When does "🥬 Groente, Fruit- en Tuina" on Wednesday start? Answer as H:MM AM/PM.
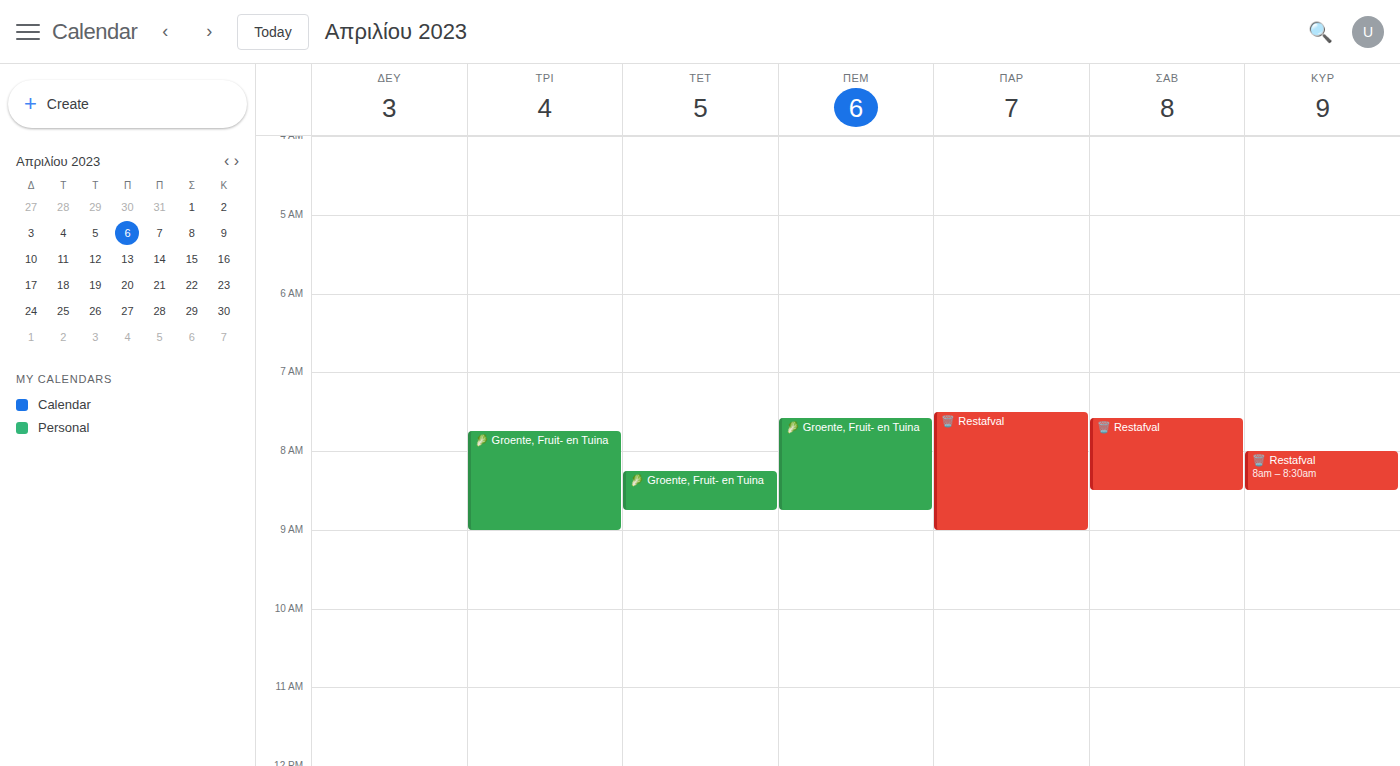
8:15 AM